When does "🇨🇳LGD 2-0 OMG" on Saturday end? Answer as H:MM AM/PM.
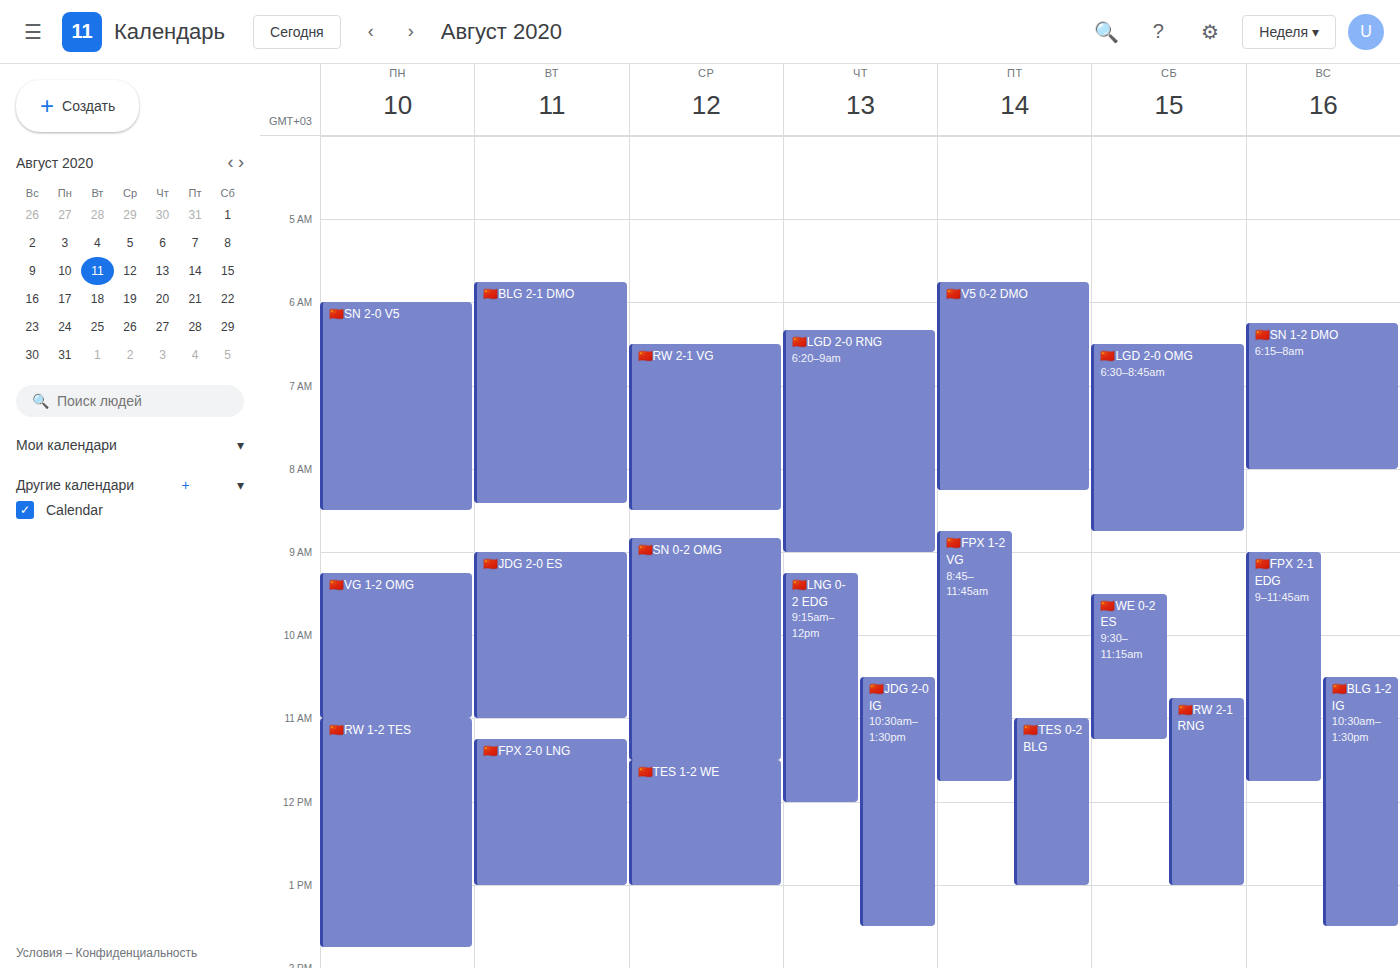
8:45 AM